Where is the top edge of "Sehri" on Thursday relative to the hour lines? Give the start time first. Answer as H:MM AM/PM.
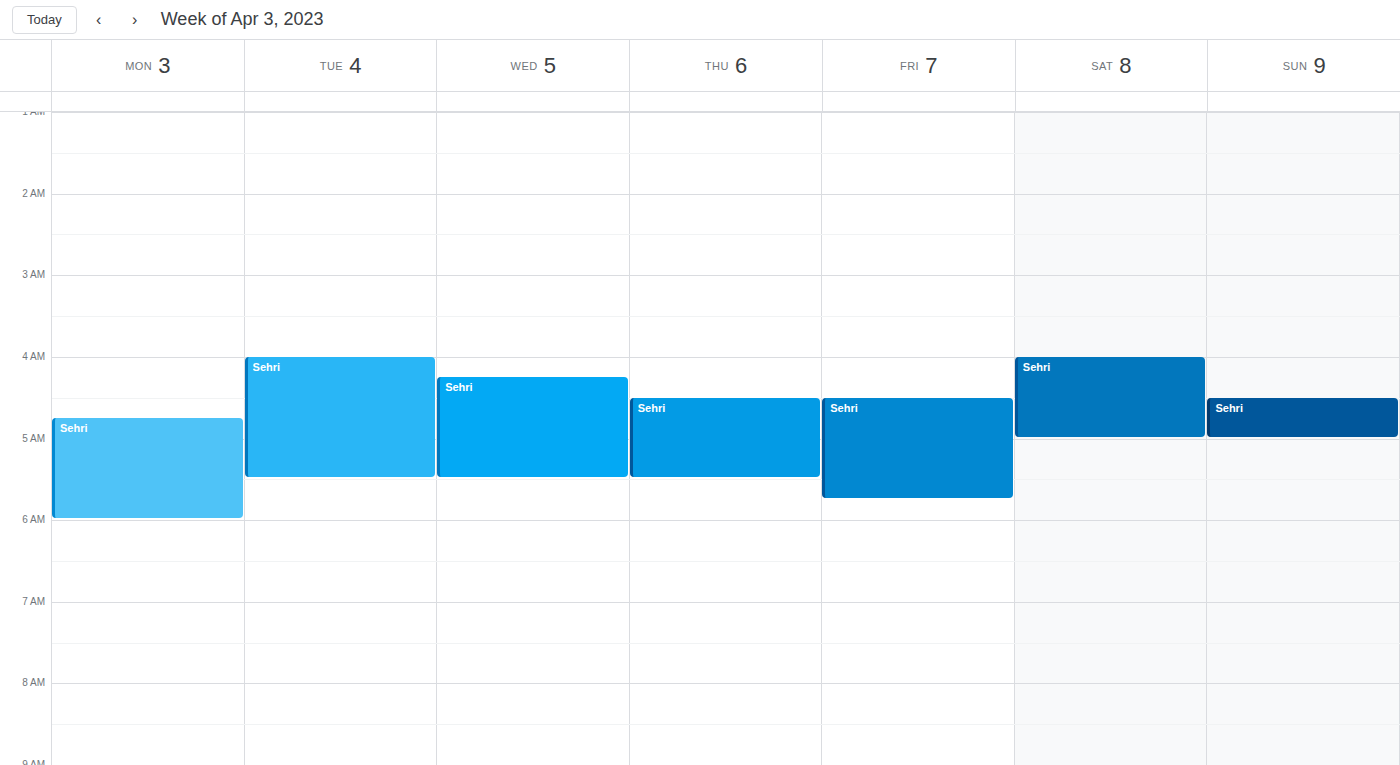
4:30 AM -- halfway between the 4 AM and 5 AM lines.